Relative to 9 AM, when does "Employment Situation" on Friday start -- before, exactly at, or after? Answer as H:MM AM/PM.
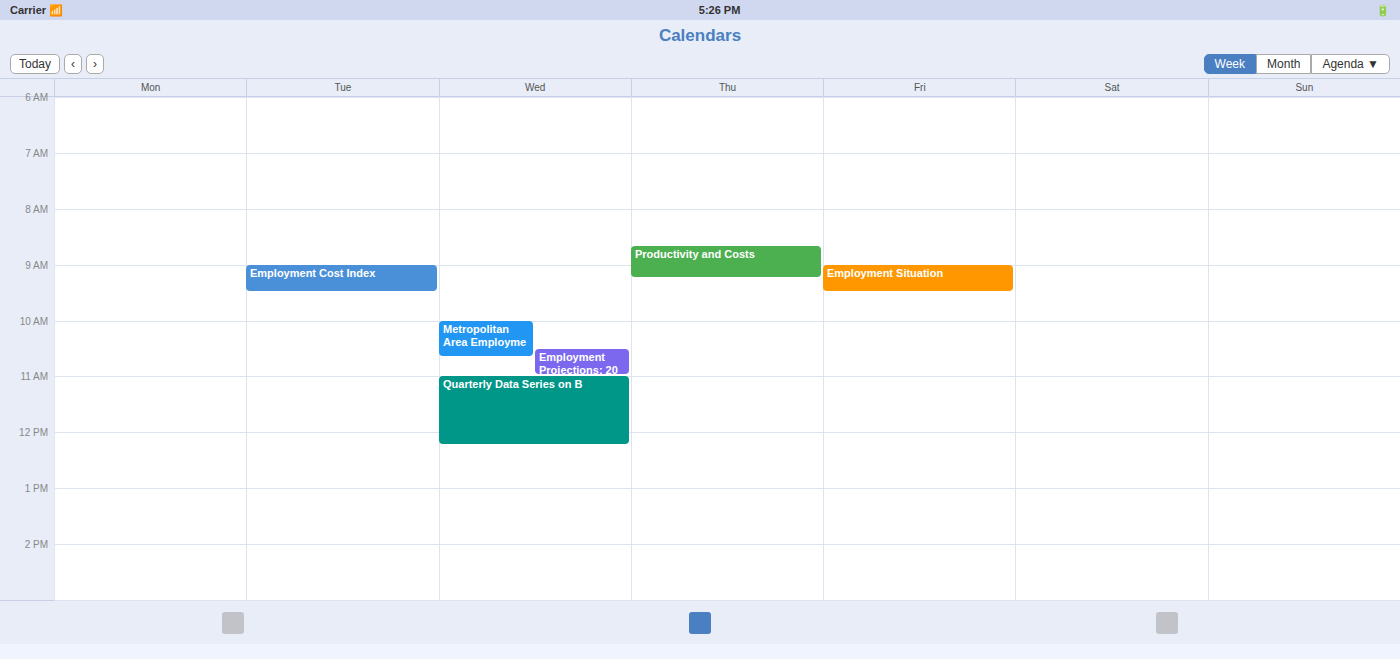
9:00 AM -- exactly at 9 AM, on the 9 AM line.